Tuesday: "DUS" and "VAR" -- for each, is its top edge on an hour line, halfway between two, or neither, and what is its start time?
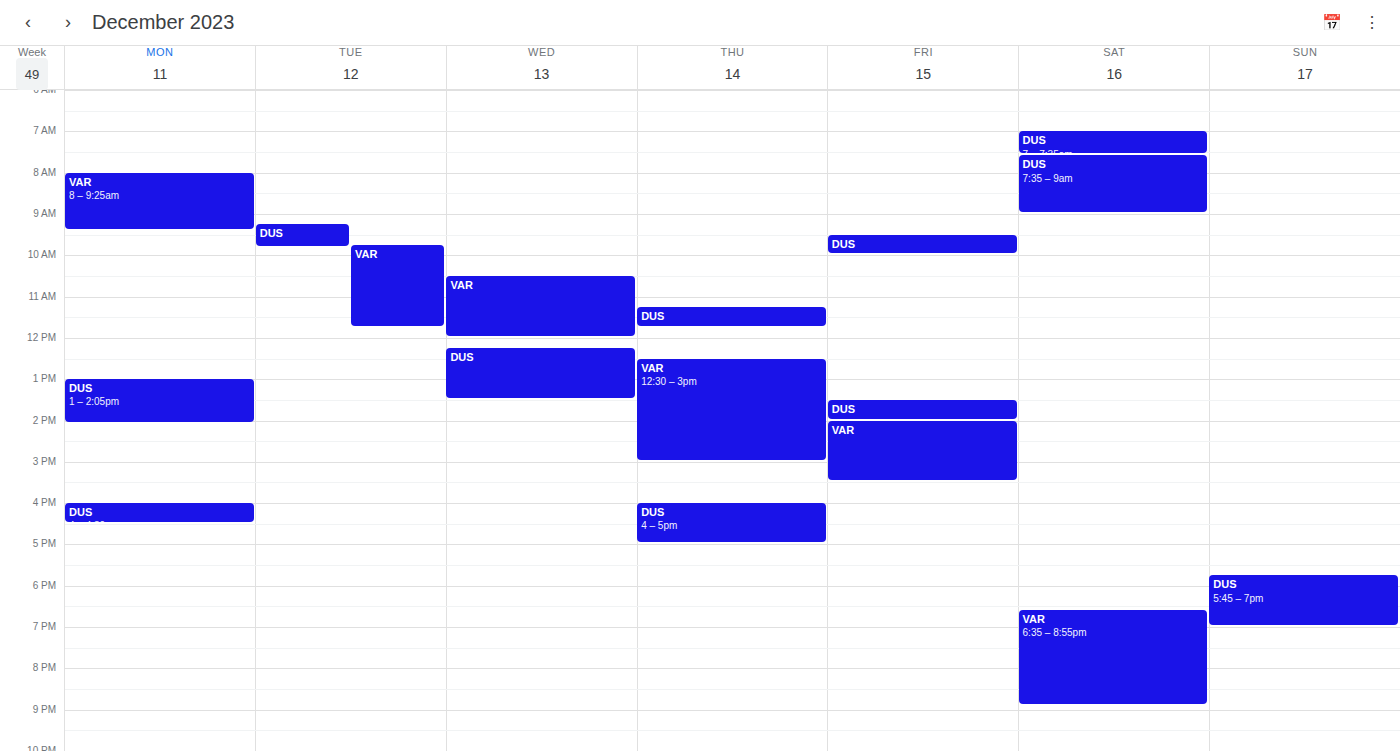
"DUS": 9:15 AM, neither: a quarter of the way from the 9 AM line to the 10 AM line. "VAR": 9:45 AM, neither: three quarters of the way from the 9 AM line to the 10 AM line.